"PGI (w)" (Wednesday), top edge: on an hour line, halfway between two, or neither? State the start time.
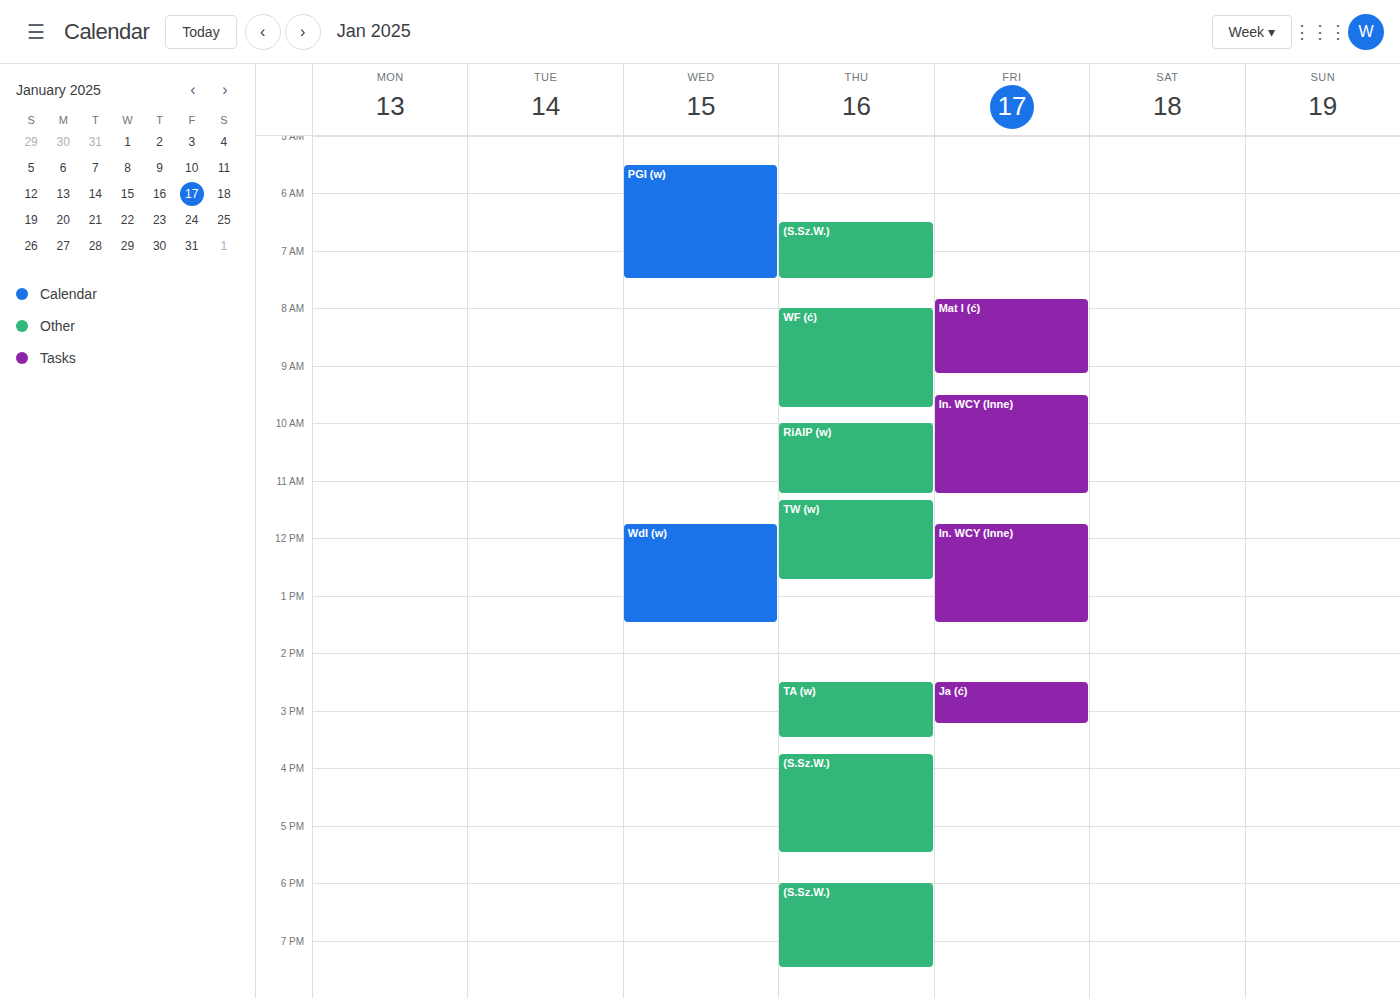
5:30 AM -- halfway between the 5 AM and 6 AM lines.